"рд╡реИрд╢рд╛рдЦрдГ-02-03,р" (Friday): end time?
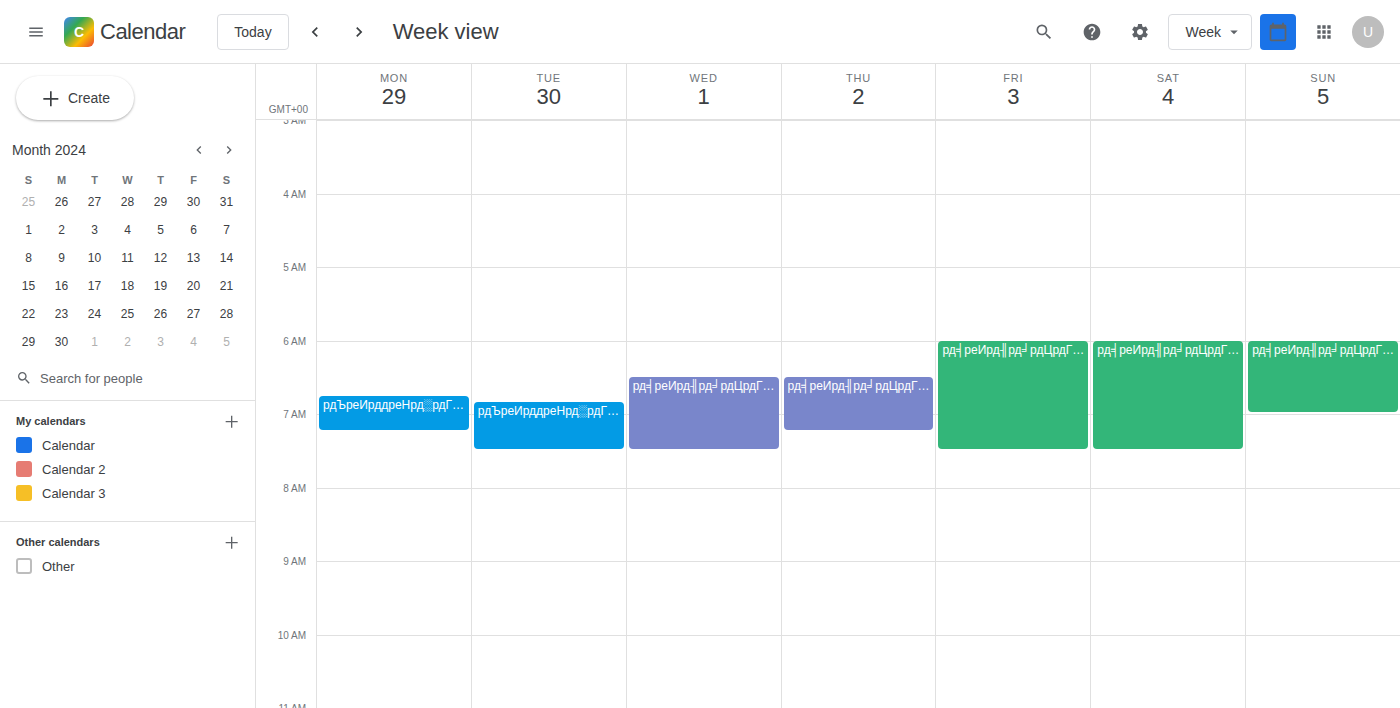
7:30 AM